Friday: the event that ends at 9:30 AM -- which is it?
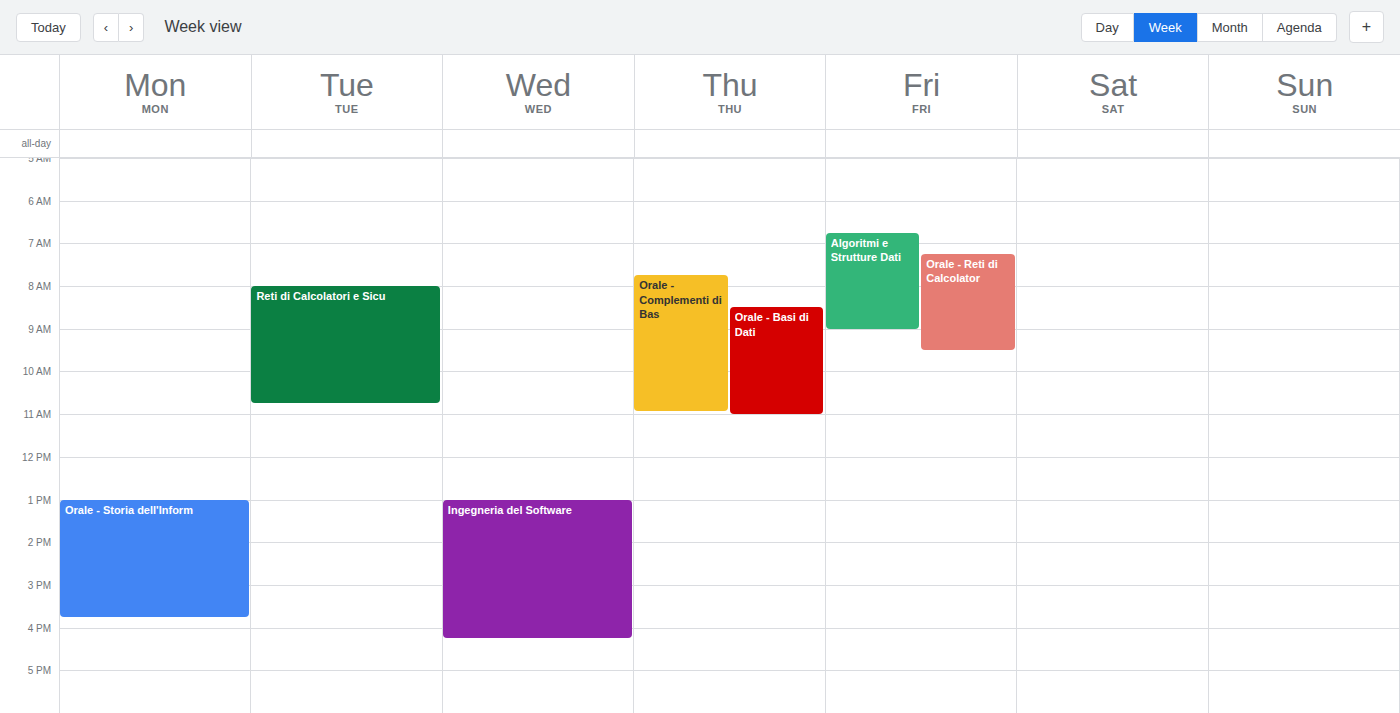
"Orale - Reti di Calcolator"